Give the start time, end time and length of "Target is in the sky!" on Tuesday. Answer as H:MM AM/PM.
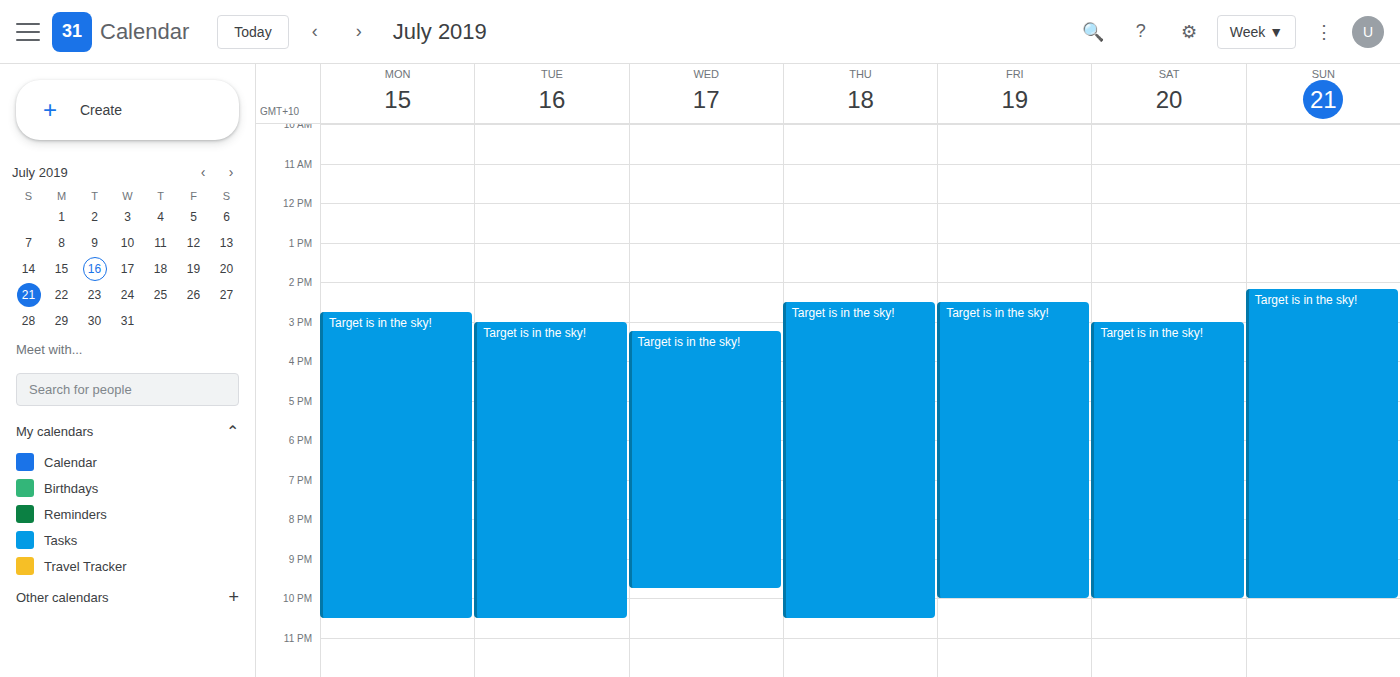
3:00 PM to 10:30 PM, 7 hours 30 minutes